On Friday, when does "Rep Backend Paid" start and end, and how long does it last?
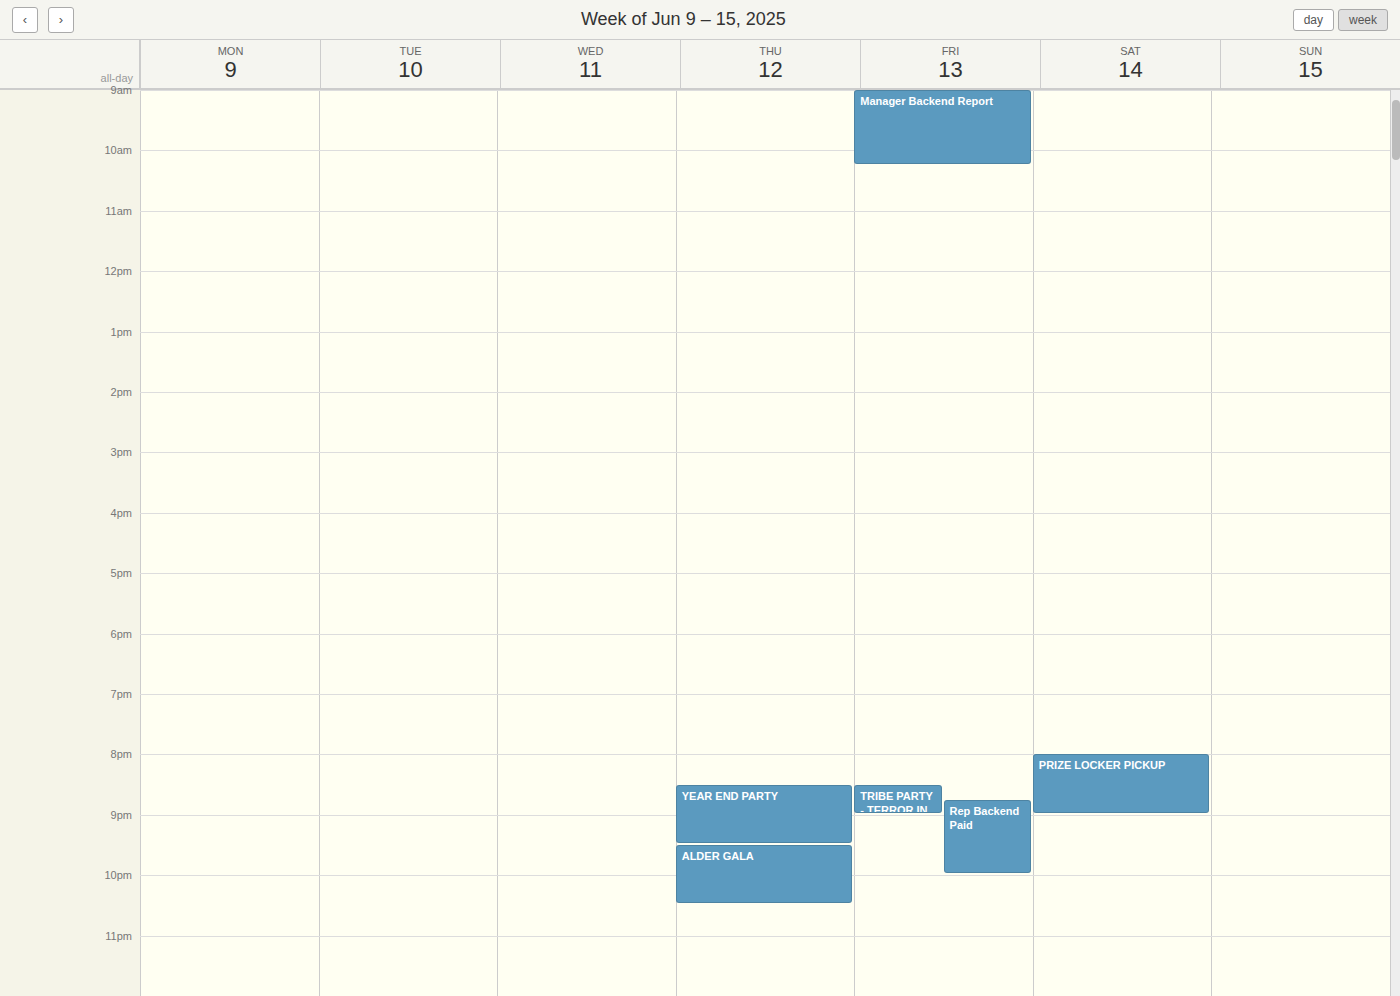
8:45 PM to 10:00 PM, 1 hour 15 minutes